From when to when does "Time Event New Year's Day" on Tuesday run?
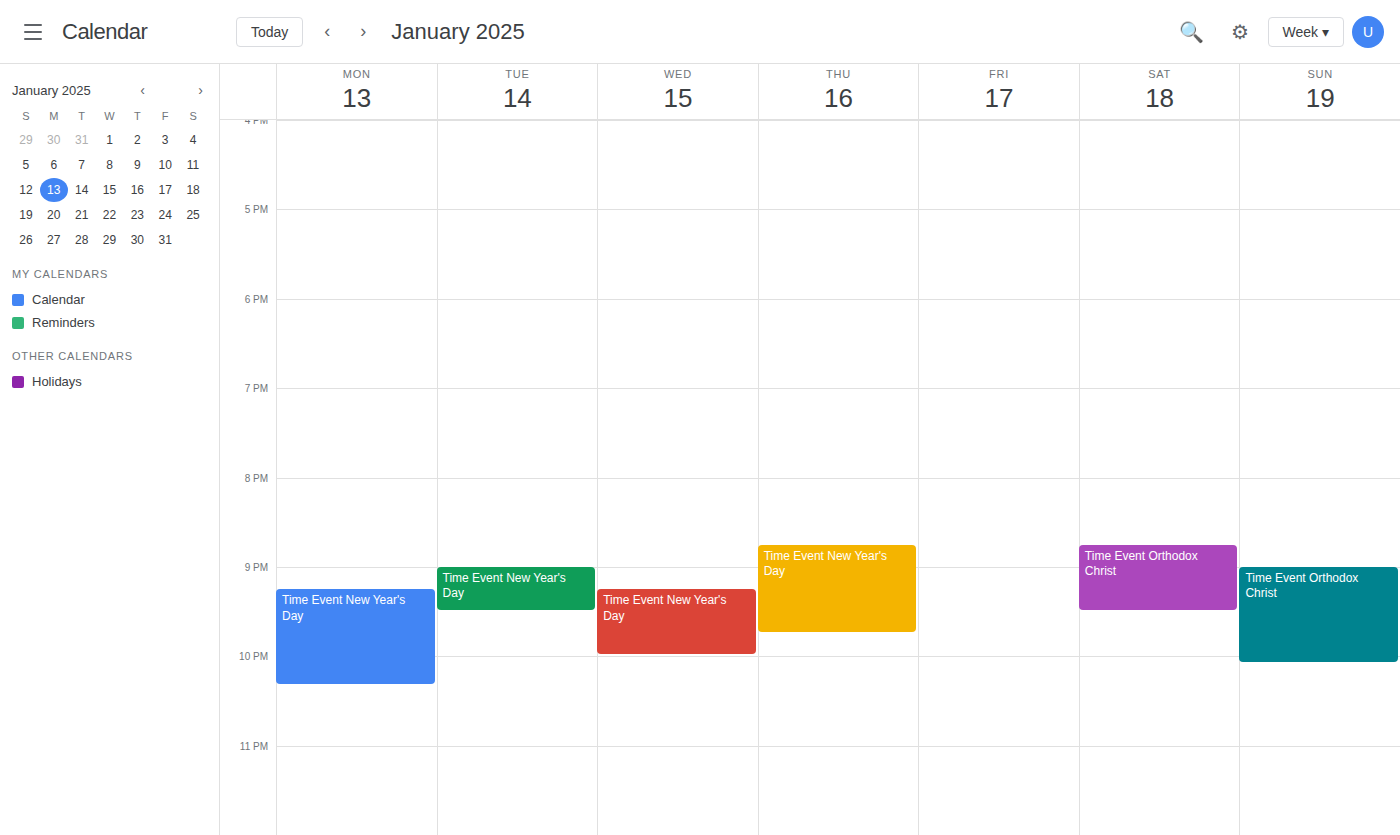
9:00 PM to 9:30 PM